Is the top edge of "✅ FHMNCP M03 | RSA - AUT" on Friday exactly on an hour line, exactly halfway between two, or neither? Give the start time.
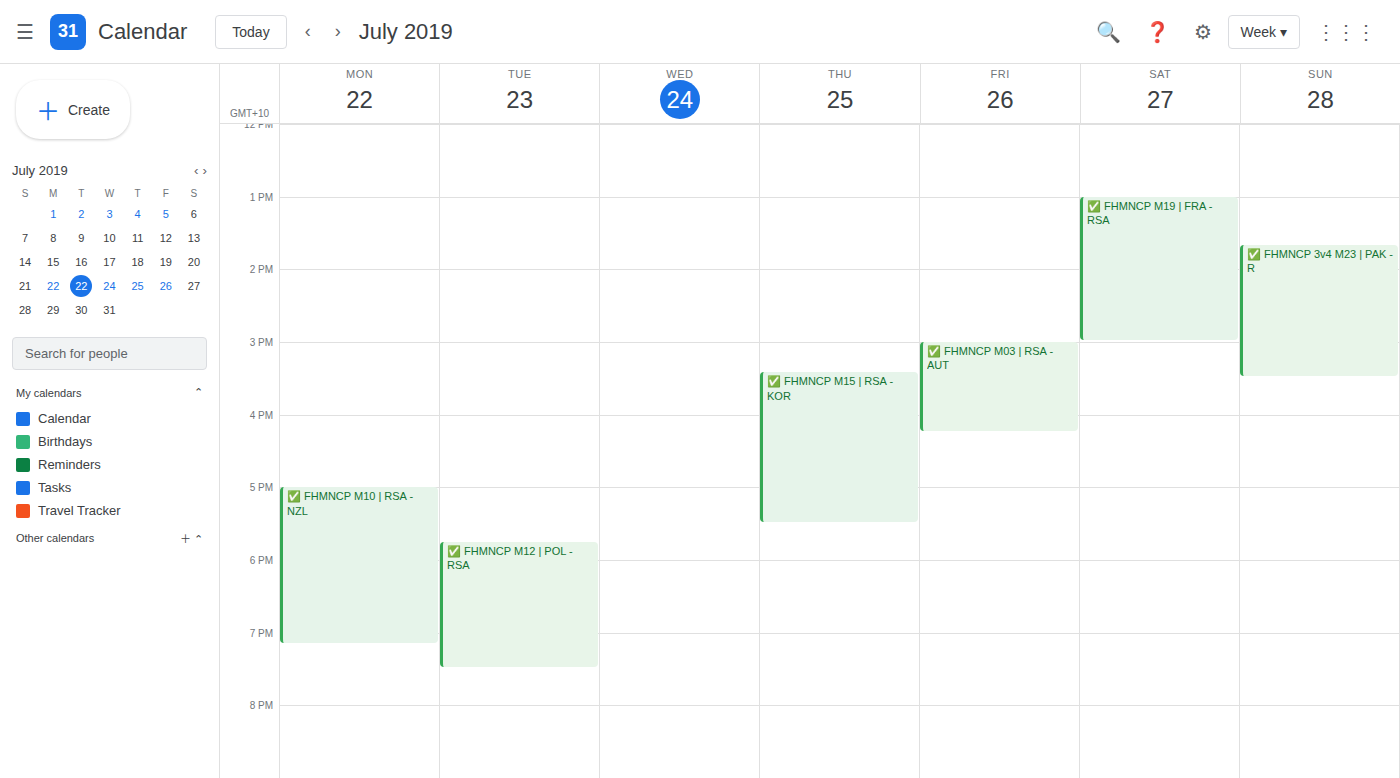
3:00 PM -- exactly on the 3 PM line.